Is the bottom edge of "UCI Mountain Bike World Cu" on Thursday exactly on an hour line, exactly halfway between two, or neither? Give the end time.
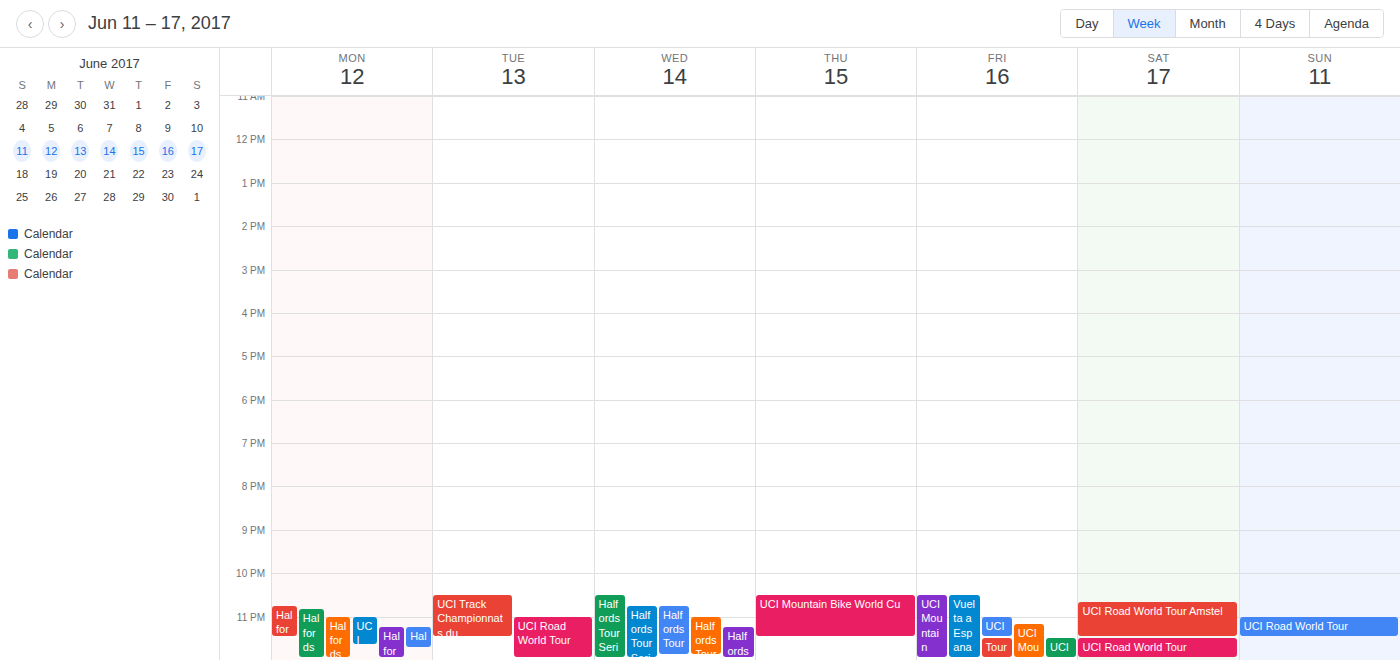
11:30 PM -- halfway between the 11 PM and 12 AM lines.